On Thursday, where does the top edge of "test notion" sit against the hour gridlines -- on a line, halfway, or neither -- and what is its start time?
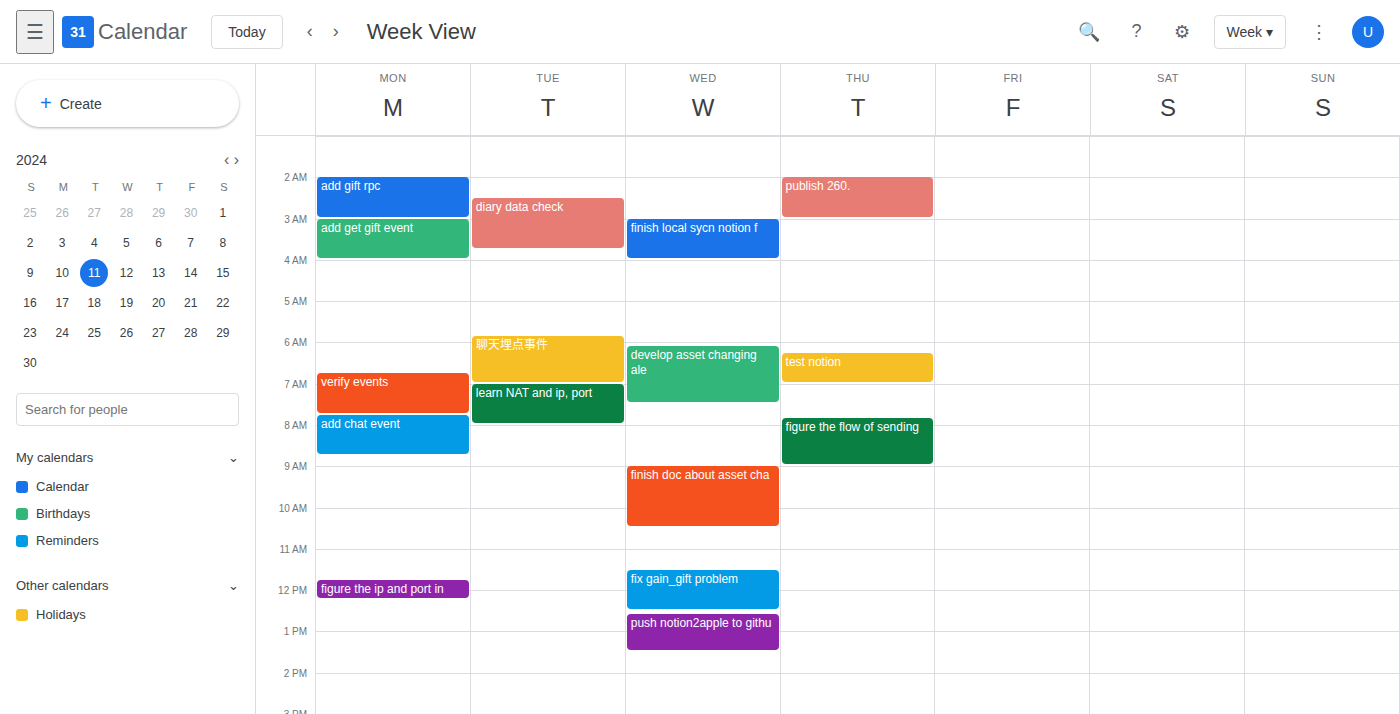
6:15 AM -- neither: a quarter of the way from the 6 AM line to the 7 AM line.